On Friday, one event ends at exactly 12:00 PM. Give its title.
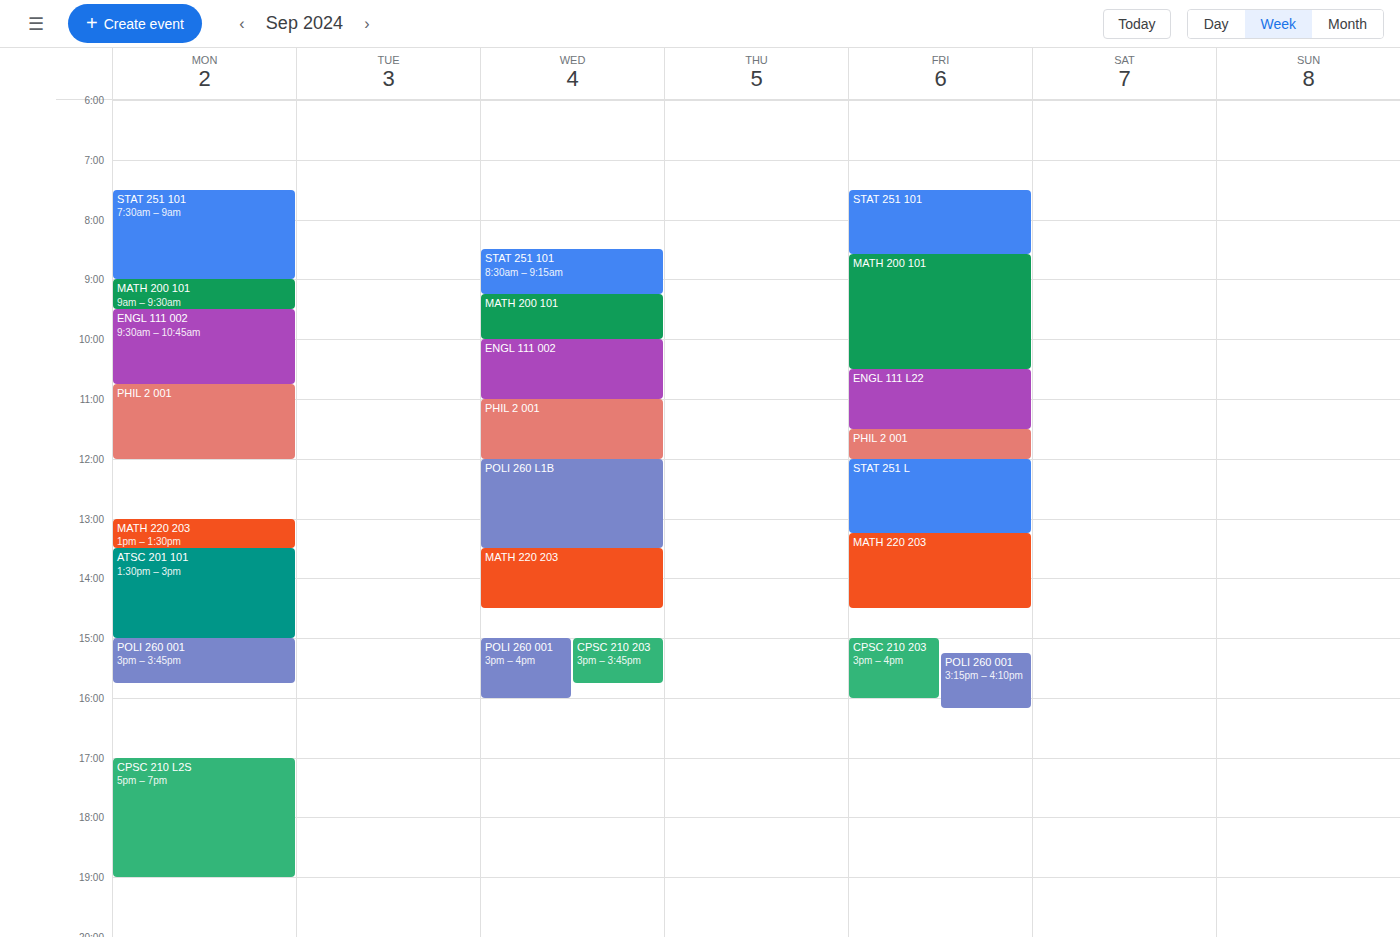
"PHIL 2 001"